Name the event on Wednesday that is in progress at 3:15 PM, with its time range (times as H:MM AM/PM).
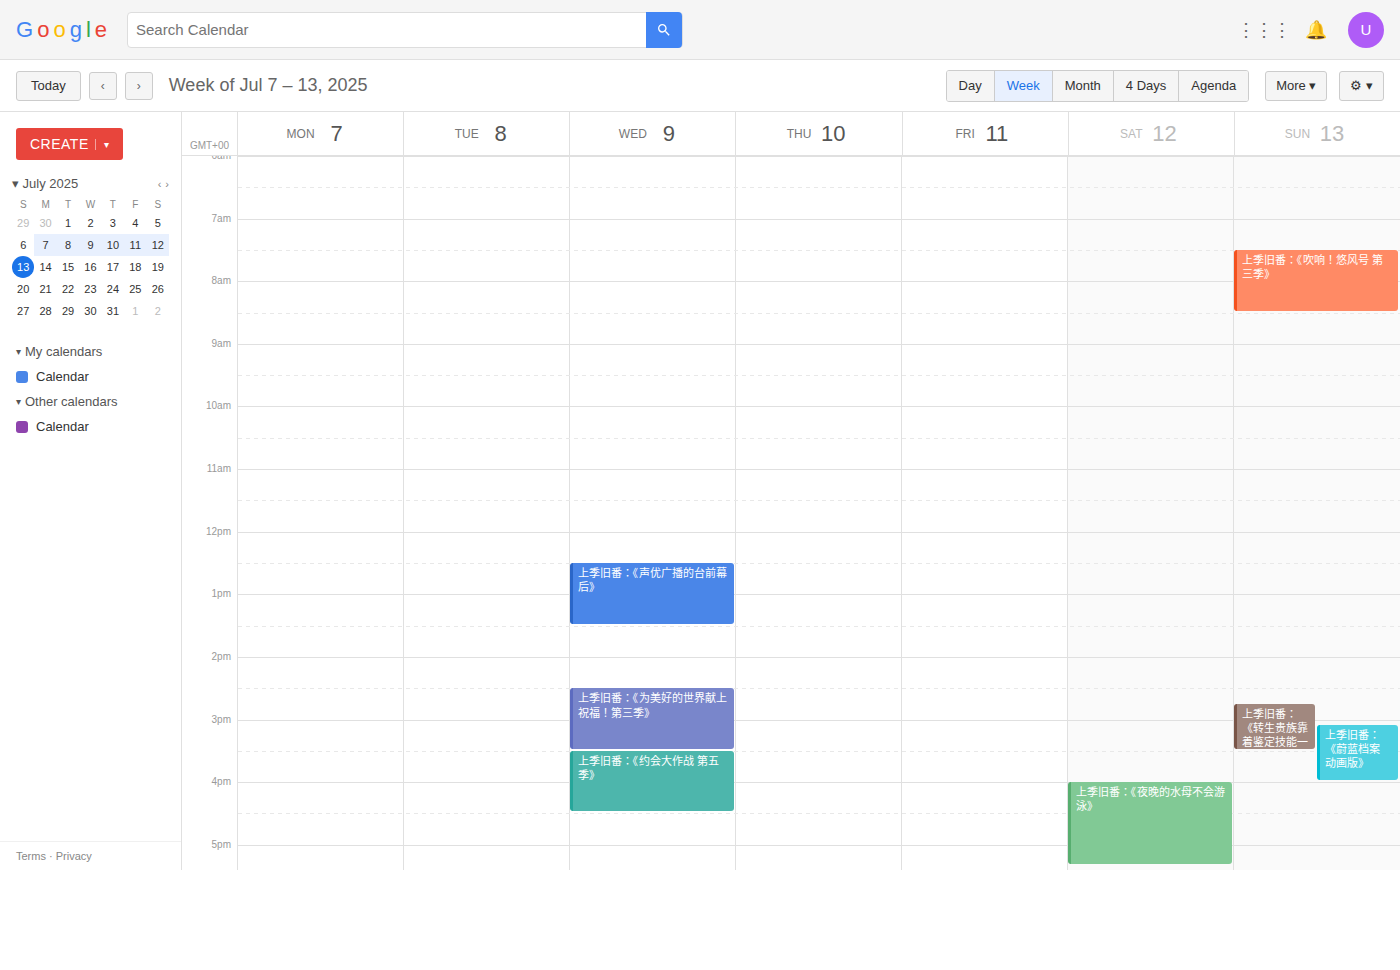
"上季旧番：《为美好的世界献上祝福！第三季》", 2:30 PM to 3:30 PM